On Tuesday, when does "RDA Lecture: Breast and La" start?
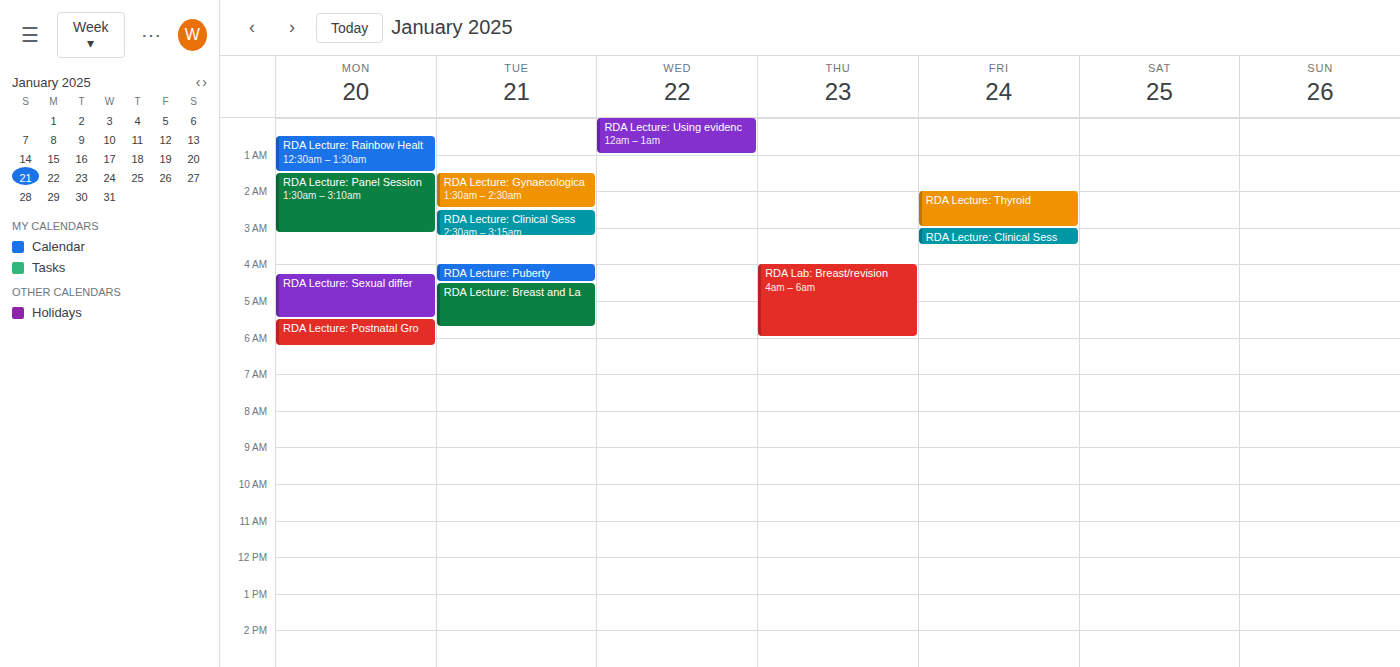
4:30 AM